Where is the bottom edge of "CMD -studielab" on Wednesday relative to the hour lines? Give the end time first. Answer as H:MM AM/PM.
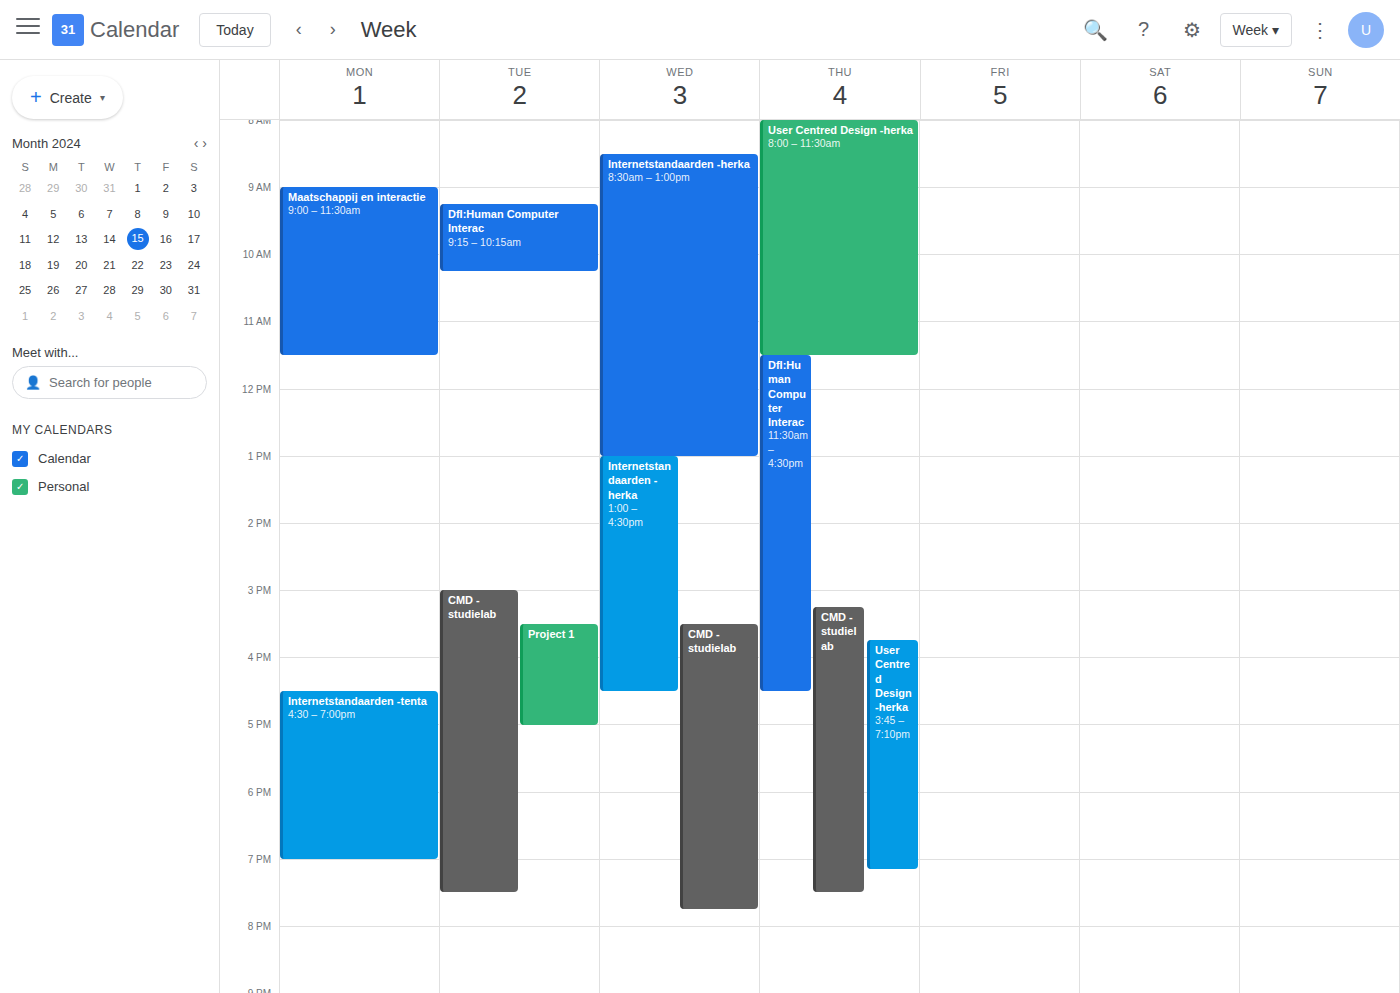
7:45 PM -- neither: three quarters of the way from the 7 PM line to the 8 PM line.